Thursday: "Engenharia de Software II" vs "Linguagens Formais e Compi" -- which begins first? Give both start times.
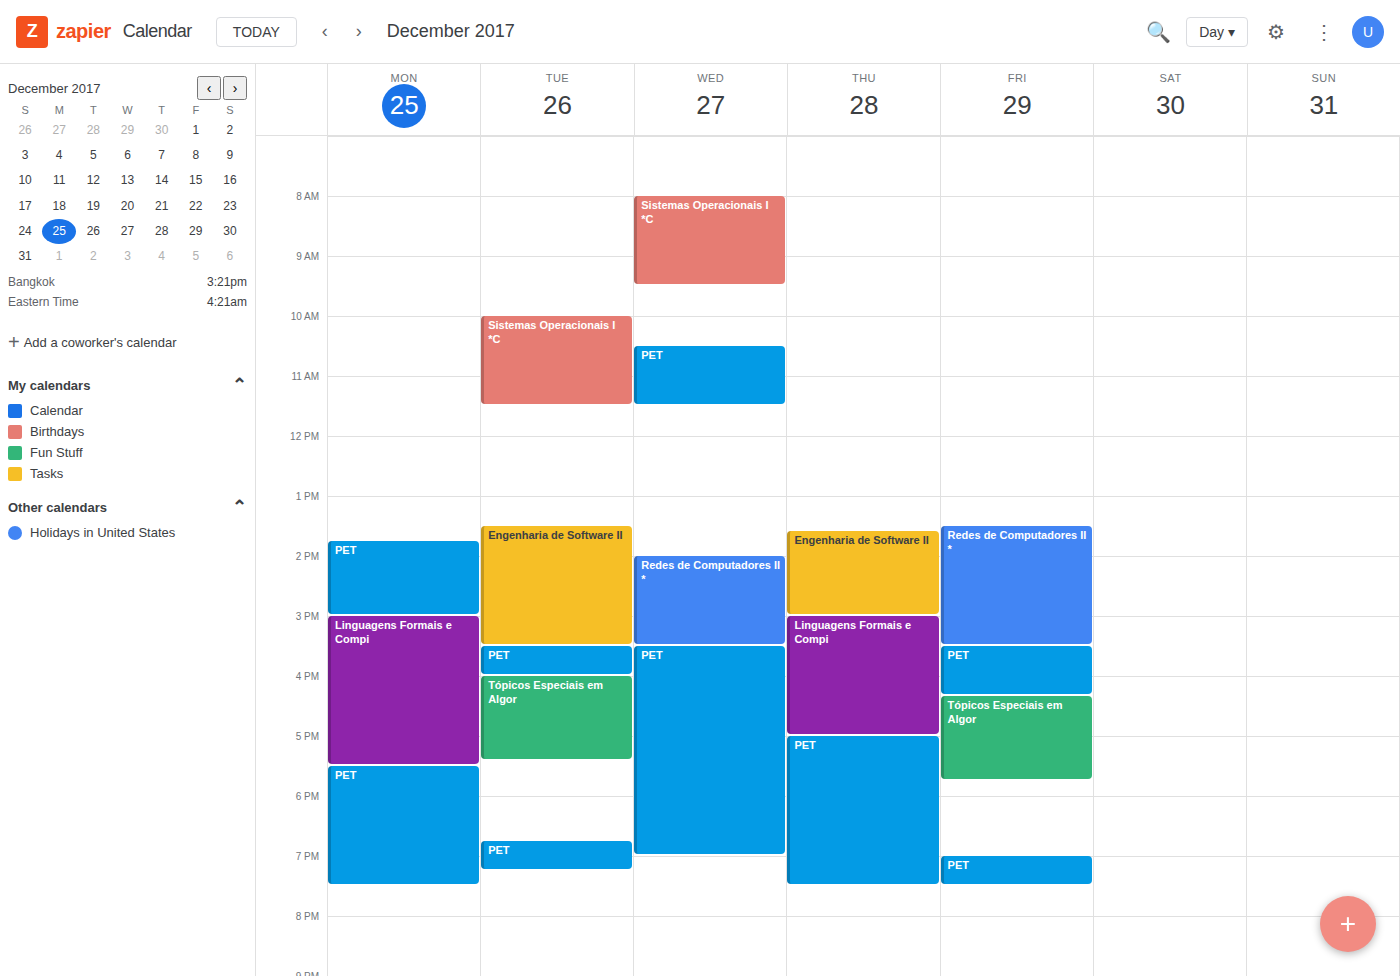
"Engenharia de Software II" 1:35 PM; "Linguagens Formais e Compi" 3:00 PM.